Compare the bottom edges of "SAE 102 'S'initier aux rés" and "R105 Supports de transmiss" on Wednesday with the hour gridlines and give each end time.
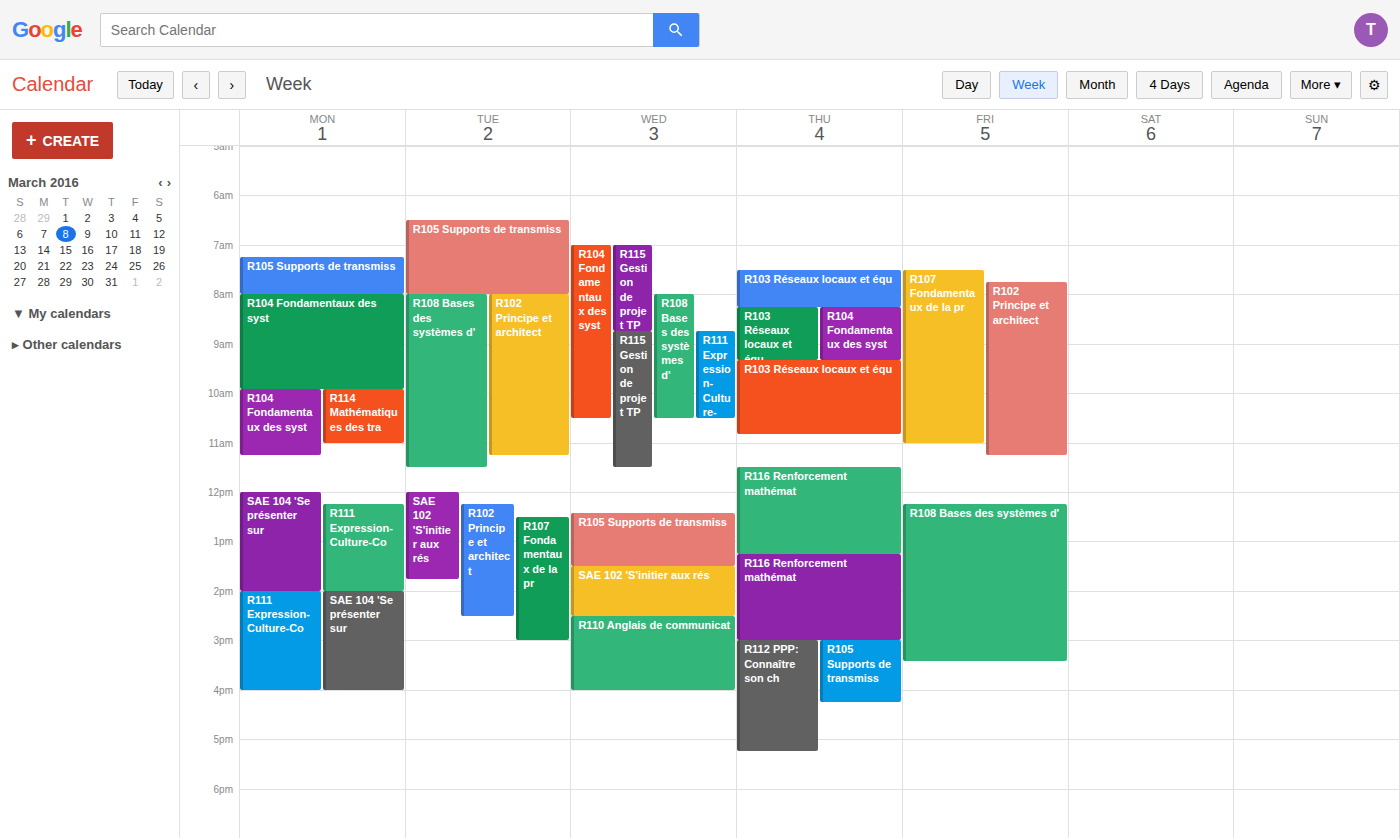
"SAE 102 'S'initier aux rés": 2:30 PM, halfway between the 2 PM and 3 PM lines. "R105 Supports de transmiss": 1:30 PM, halfway between the 1 PM and 2 PM lines.